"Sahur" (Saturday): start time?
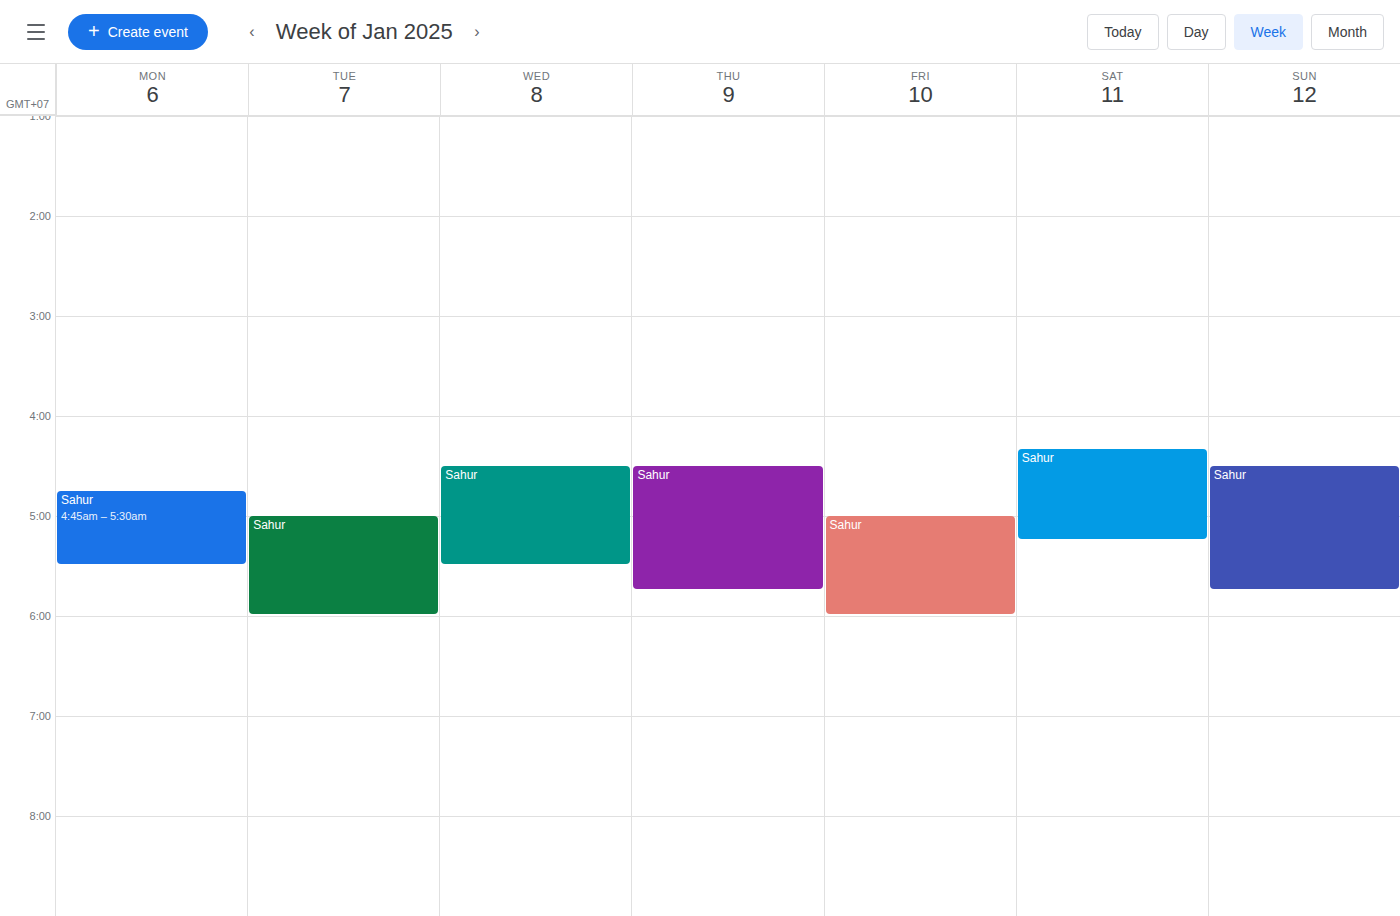
4:20 AM